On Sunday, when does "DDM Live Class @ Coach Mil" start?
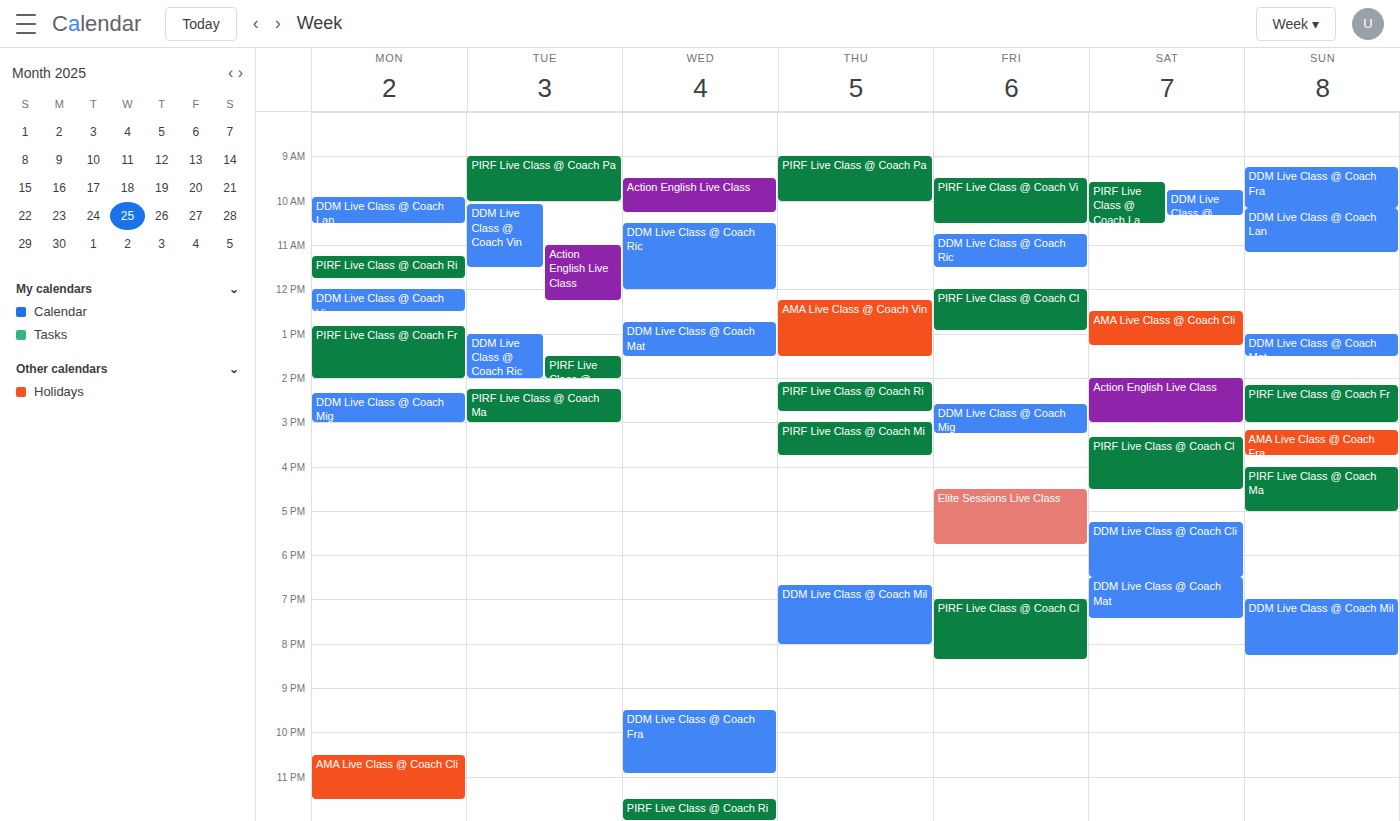
19:00